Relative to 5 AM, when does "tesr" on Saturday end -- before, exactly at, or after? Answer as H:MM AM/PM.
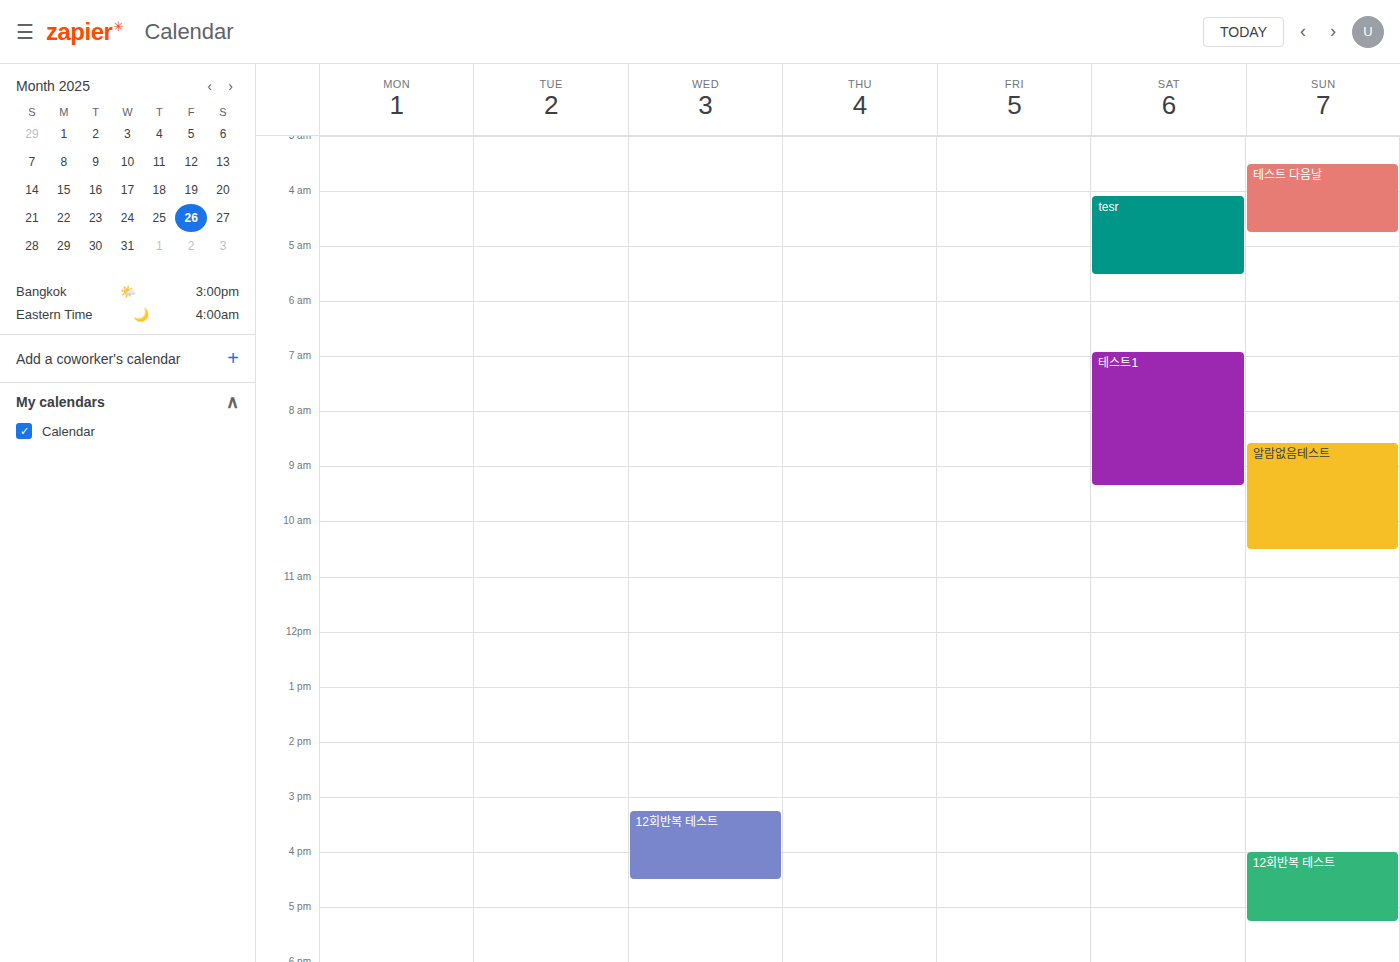
5:30 AM -- after 5 AM, 30 minutes below the 5 AM line.